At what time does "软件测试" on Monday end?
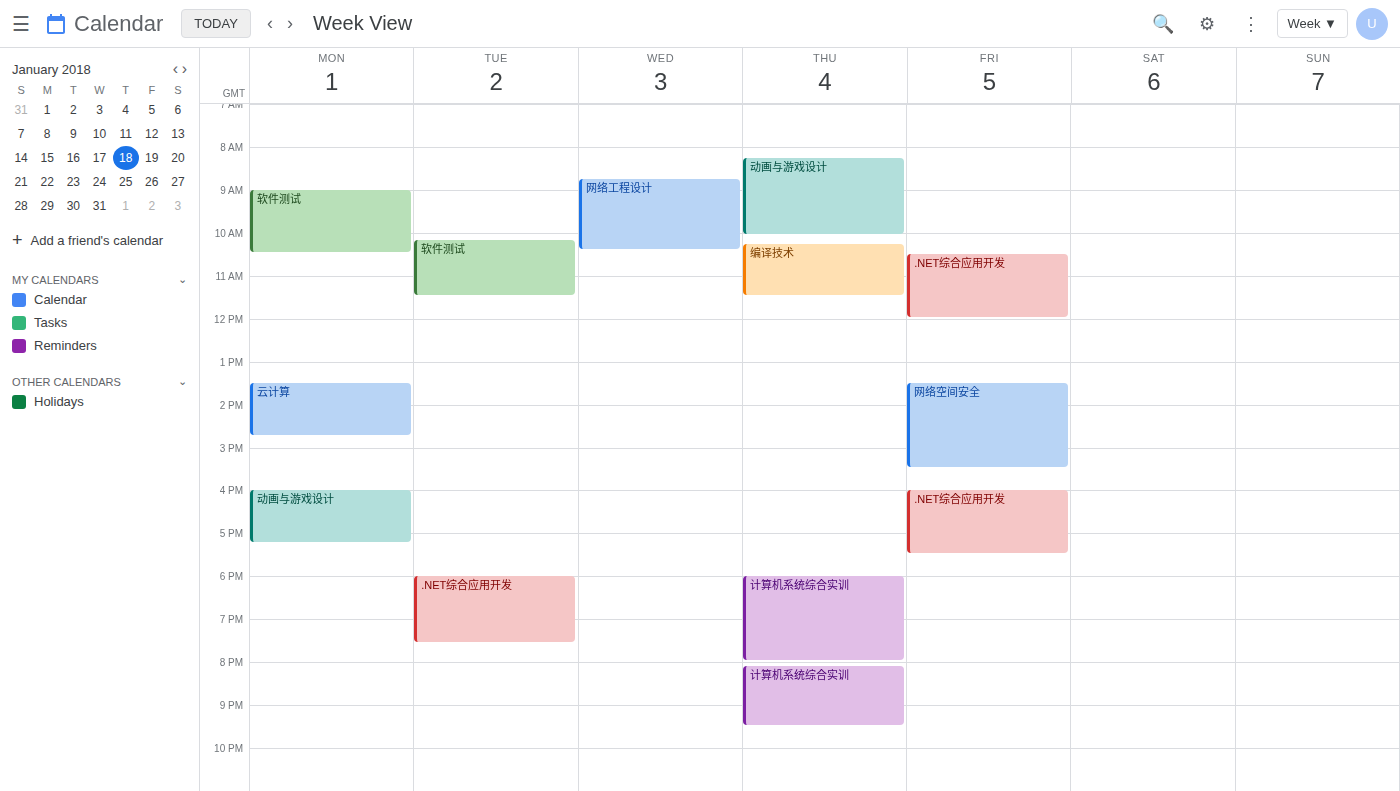
10:30 AM